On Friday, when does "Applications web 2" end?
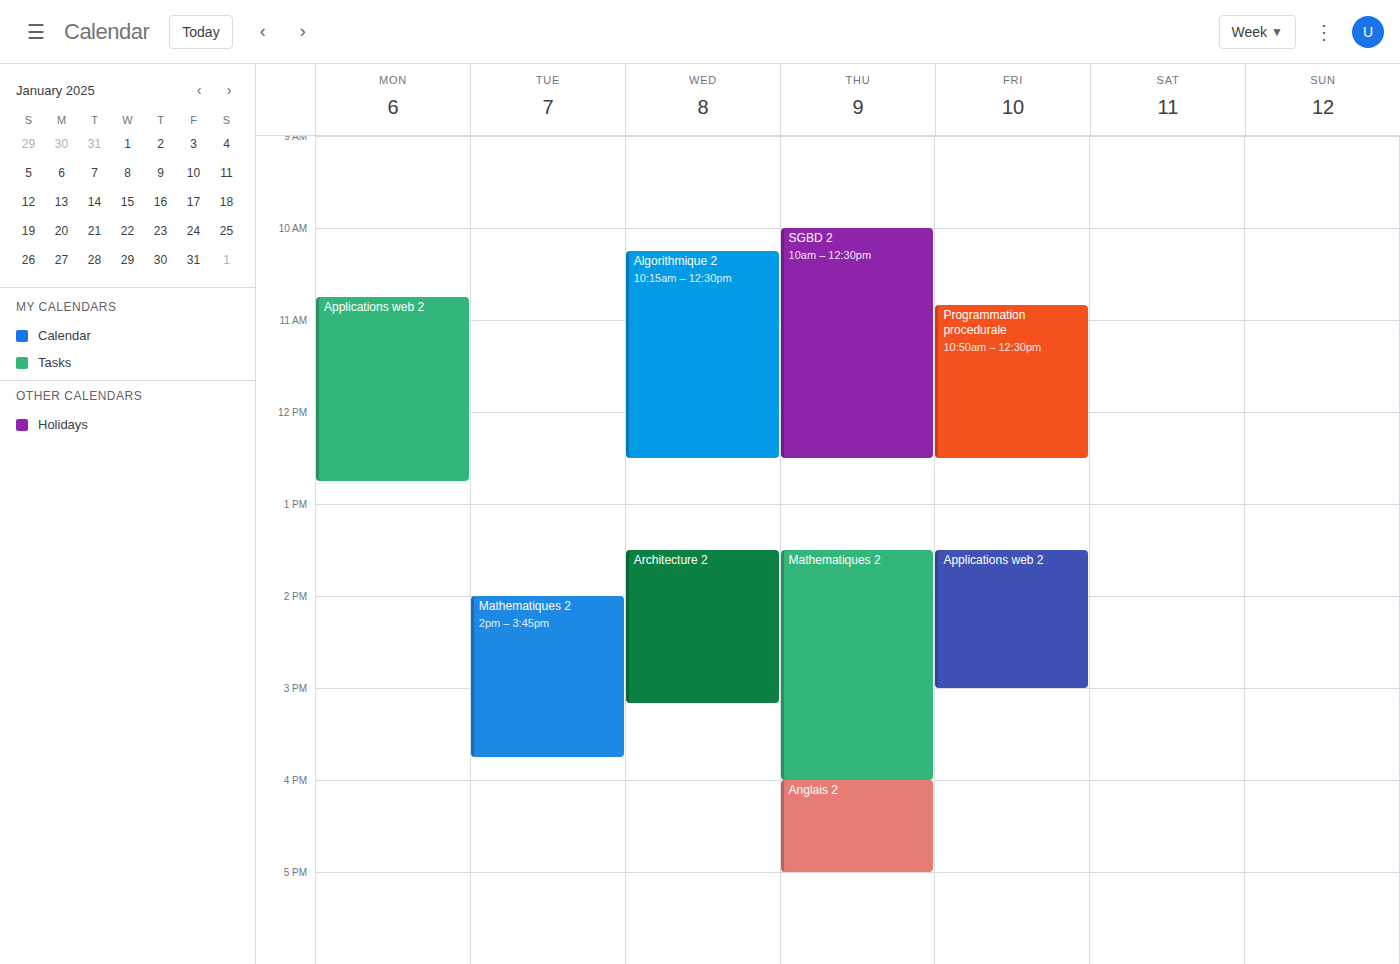
3:00 PM